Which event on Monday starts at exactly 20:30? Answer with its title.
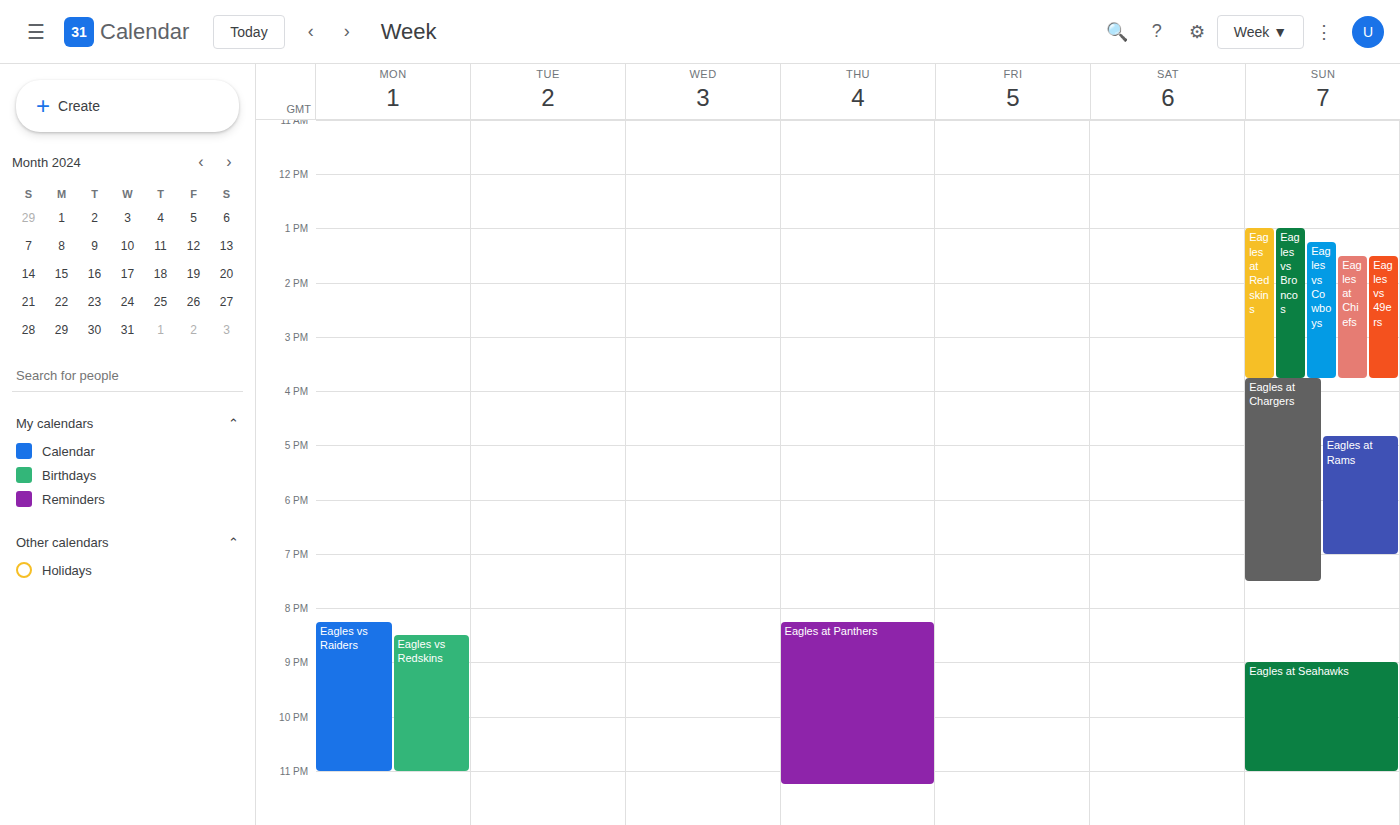
"Eagles vs Redskins"